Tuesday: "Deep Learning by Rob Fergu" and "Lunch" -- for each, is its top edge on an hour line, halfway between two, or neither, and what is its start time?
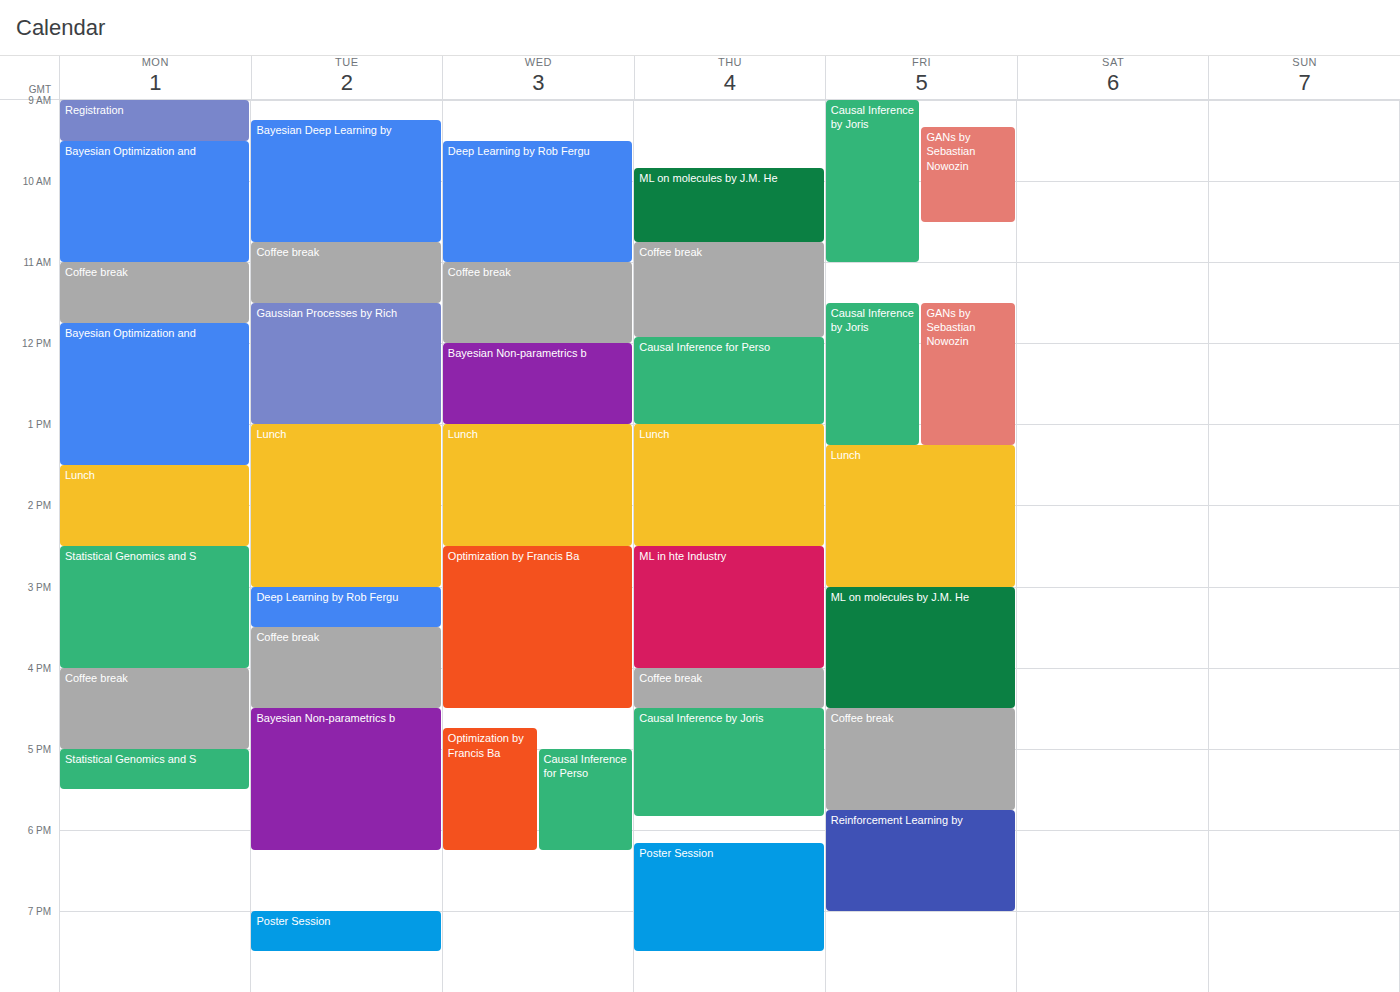
"Deep Learning by Rob Fergu": 15:00, exactly on the 15:00 line. "Lunch": 13:00, exactly on the 13:00 line.